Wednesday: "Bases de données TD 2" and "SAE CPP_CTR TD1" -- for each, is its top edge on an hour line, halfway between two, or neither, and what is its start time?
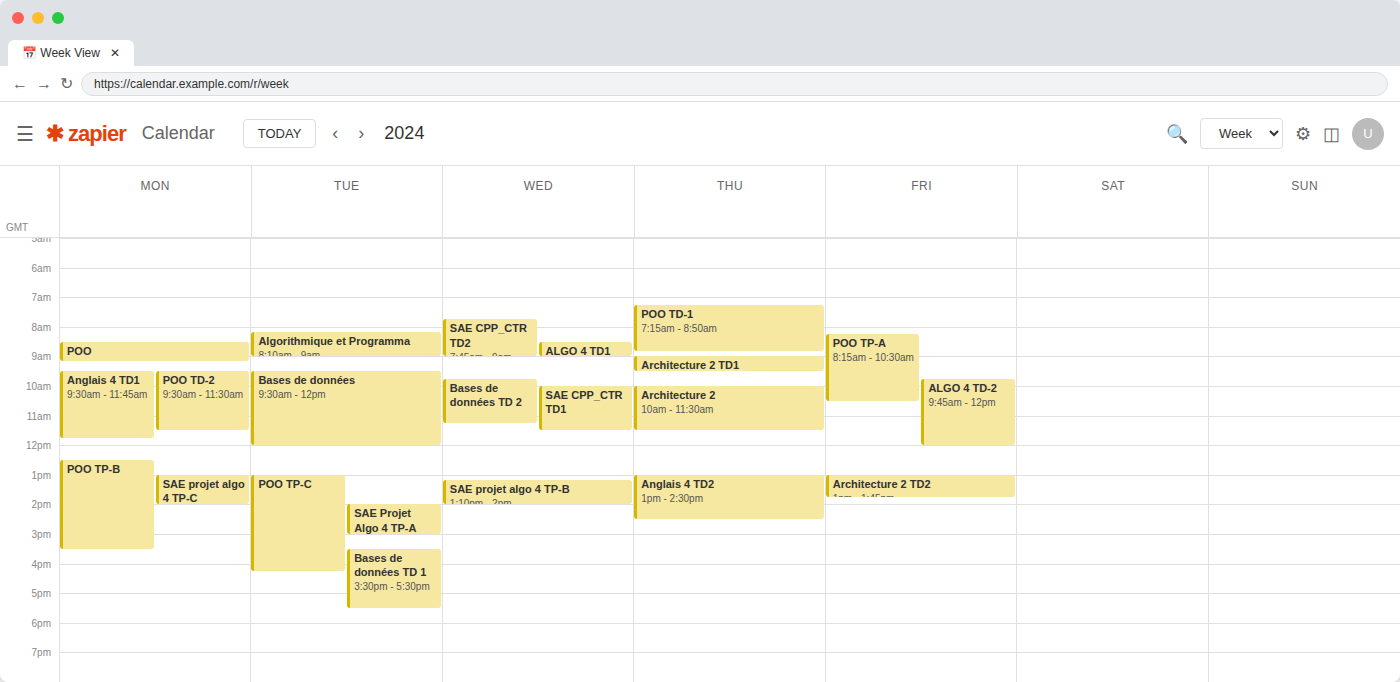
"Bases de données TD 2": 9:45 AM, neither: three quarters of the way from the 9 AM line to the 10 AM line. "SAE CPP_CTR TD1": 10:00 AM, exactly on the 10 AM line.